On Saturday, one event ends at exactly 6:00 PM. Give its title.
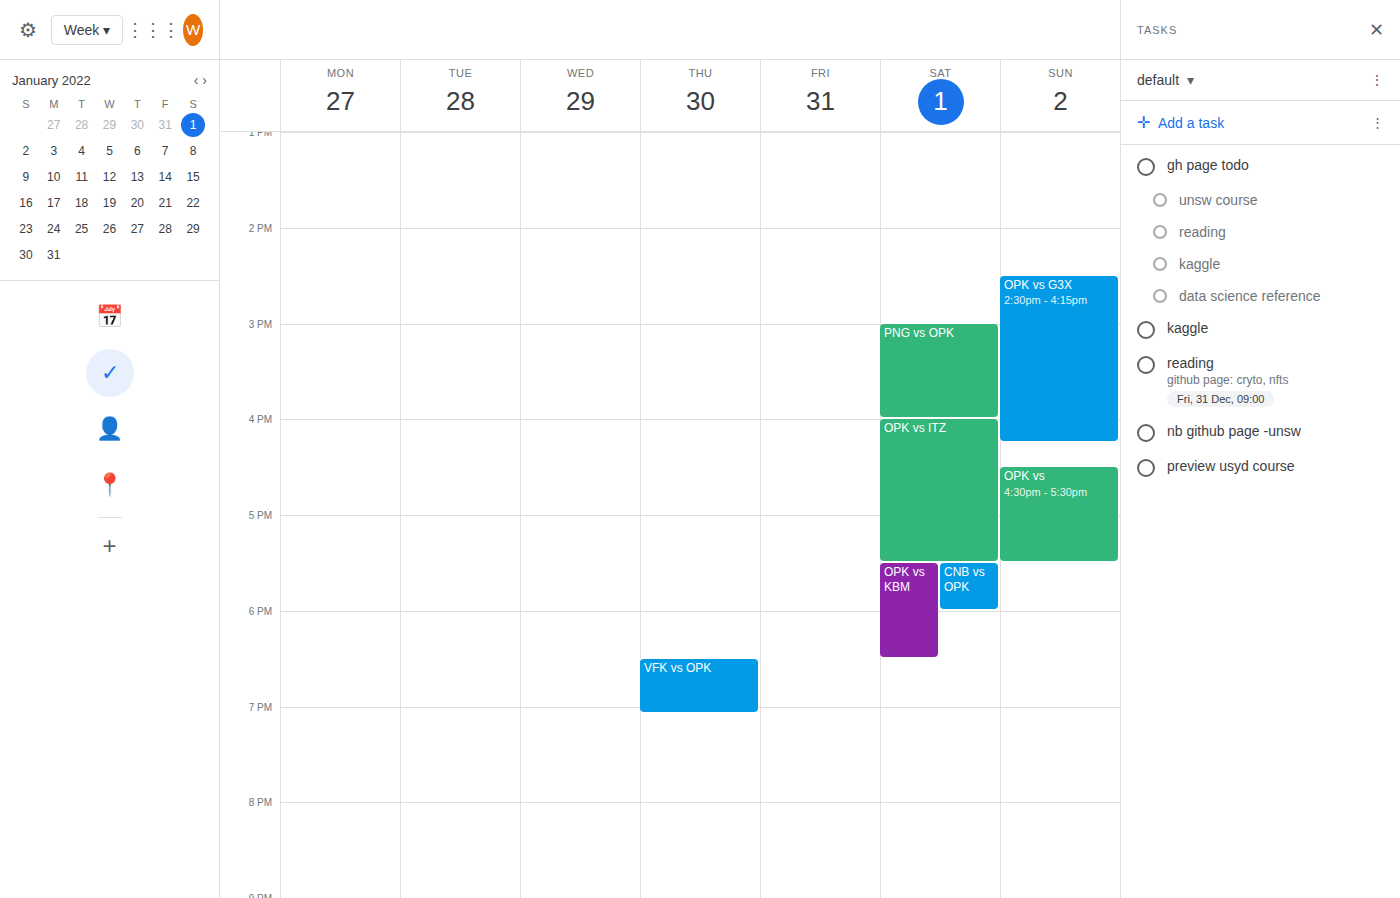
"CNB vs OPK"